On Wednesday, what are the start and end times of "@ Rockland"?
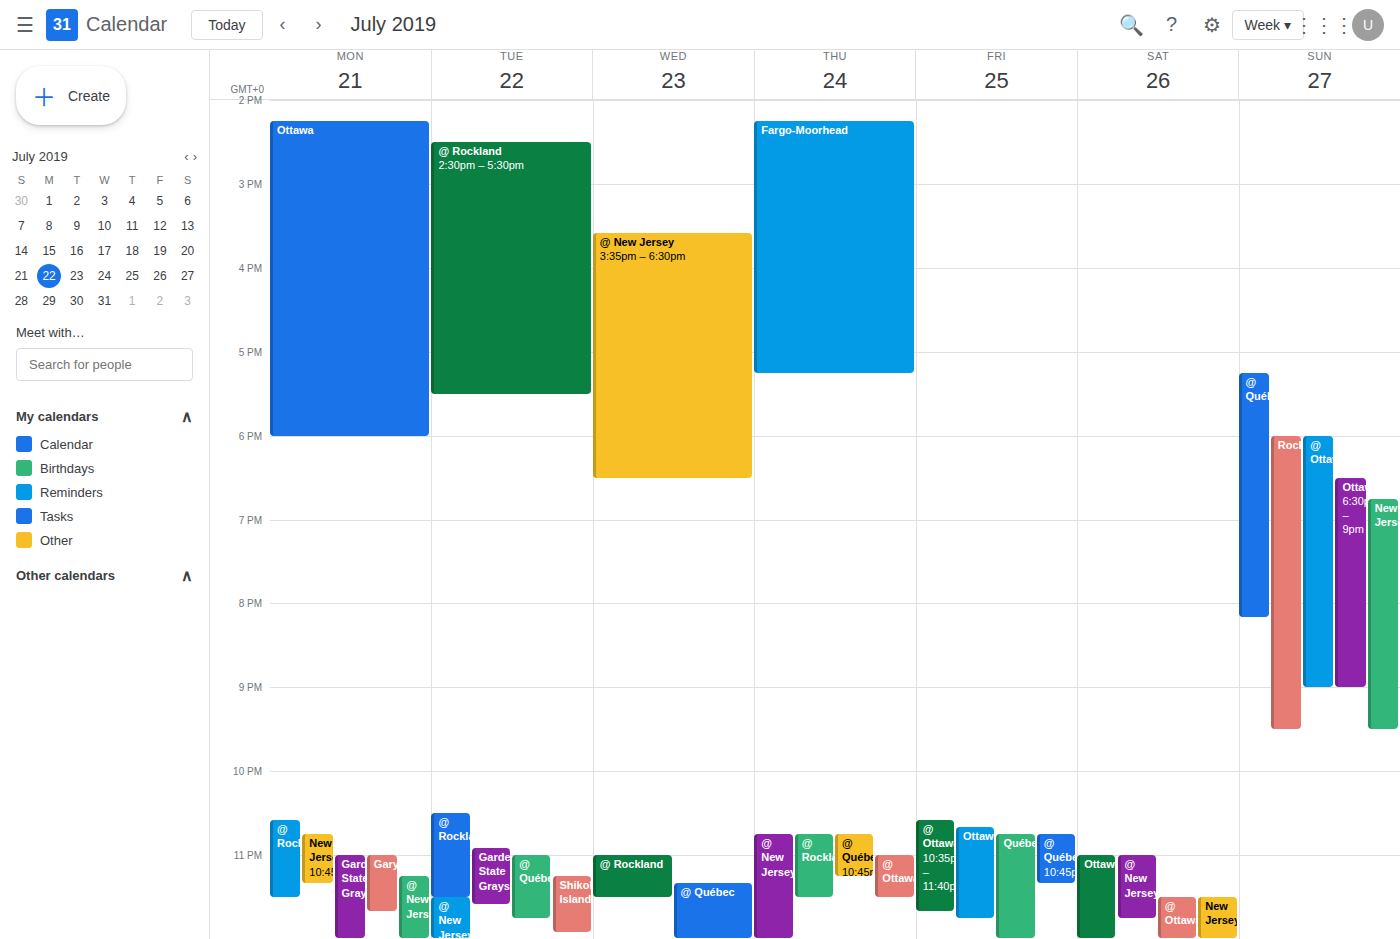
23:00 to 23:30